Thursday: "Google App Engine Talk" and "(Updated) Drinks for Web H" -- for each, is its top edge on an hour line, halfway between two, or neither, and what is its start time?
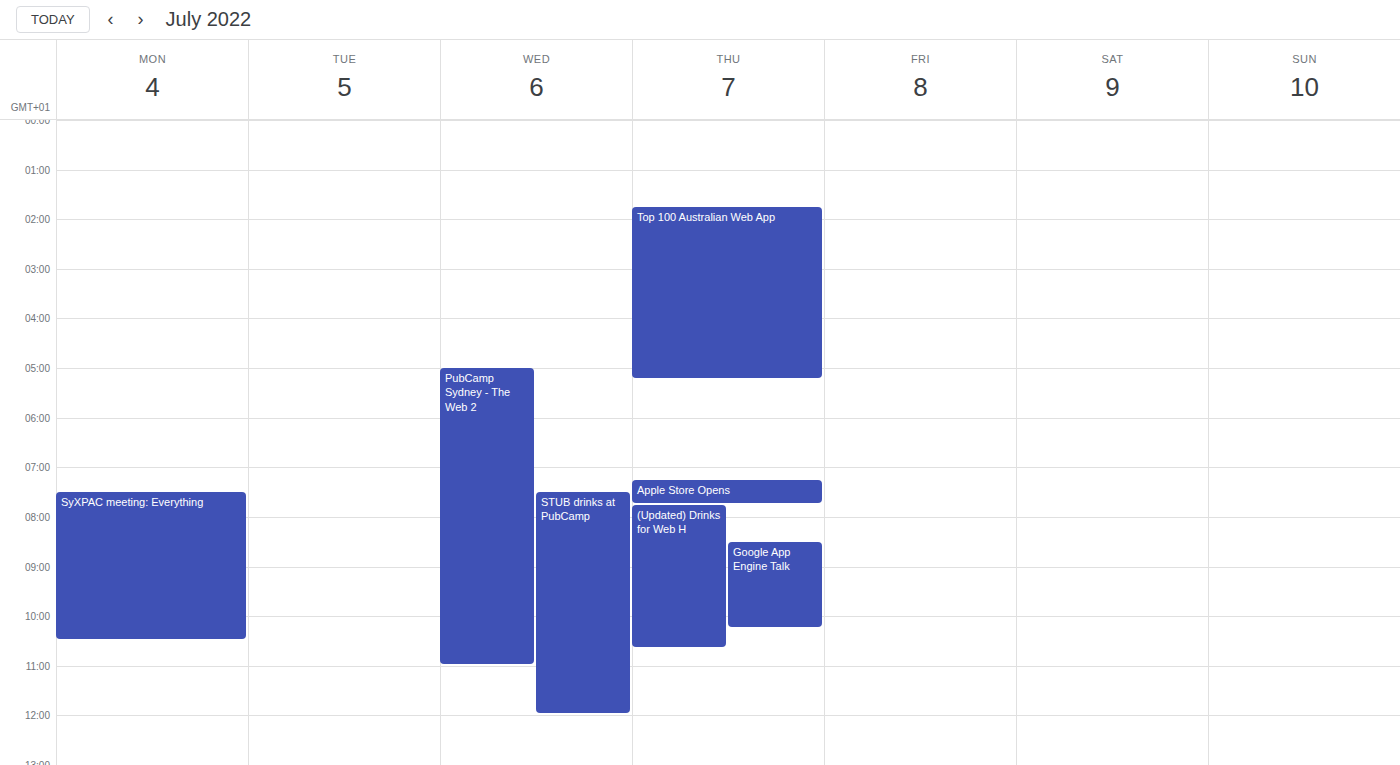
"Google App Engine Talk": 08:30, halfway between the 08:00 and 09:00 lines. "(Updated) Drinks for Web H": 07:45, neither: three quarters of the way from the 07:00 line to the 08:00 line.